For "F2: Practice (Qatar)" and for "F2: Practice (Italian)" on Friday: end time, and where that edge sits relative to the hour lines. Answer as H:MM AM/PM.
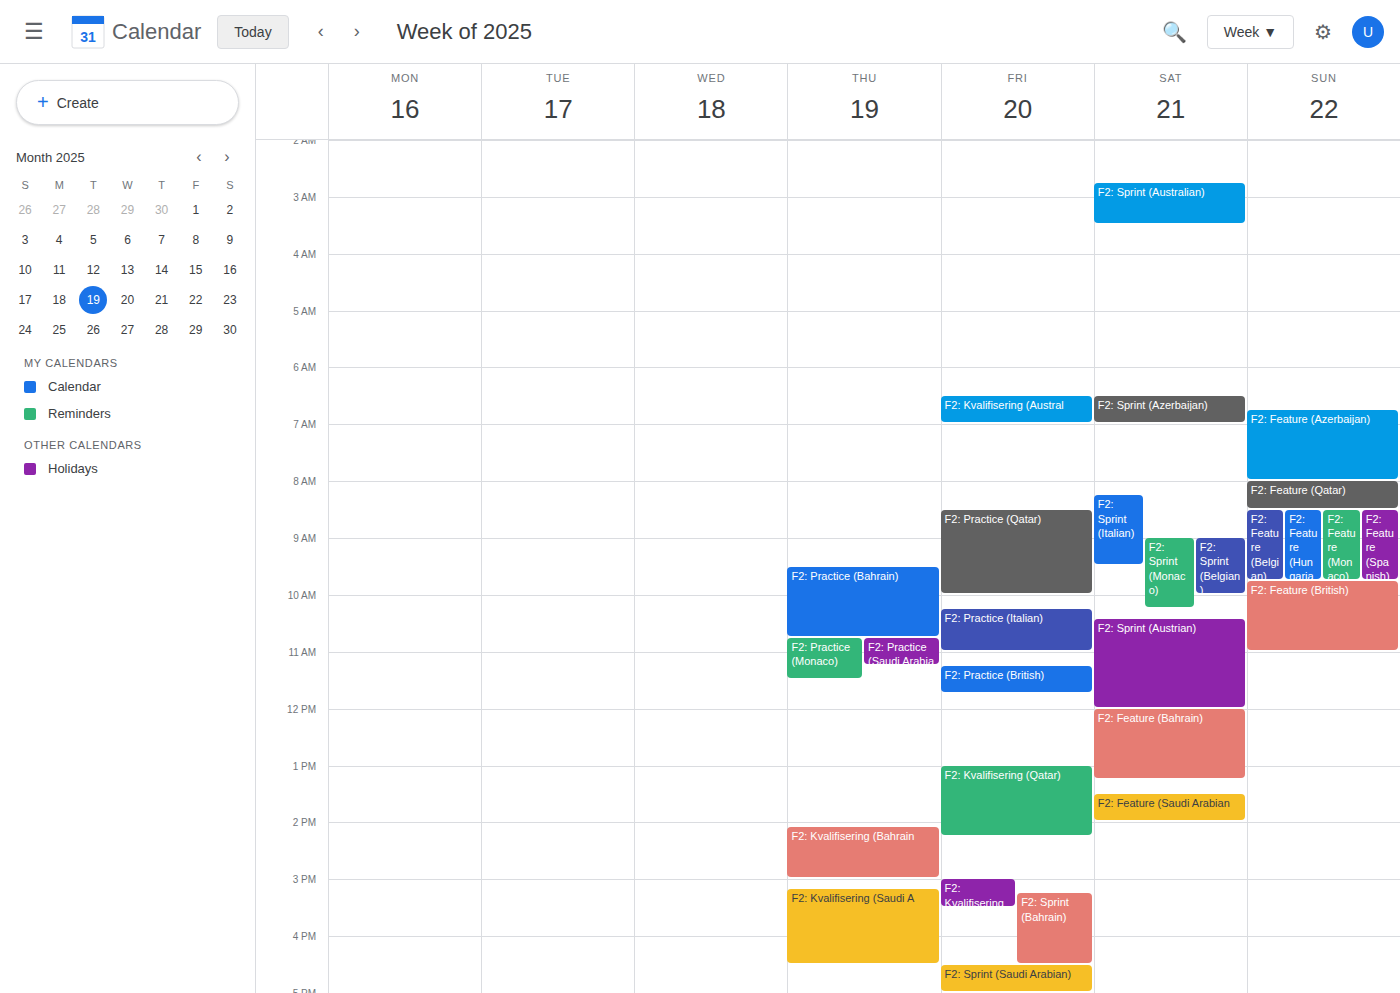
"F2: Practice (Qatar)": 10:00 AM, exactly on the 10 AM line. "F2: Practice (Italian)": 11:00 AM, exactly on the 11 AM line.